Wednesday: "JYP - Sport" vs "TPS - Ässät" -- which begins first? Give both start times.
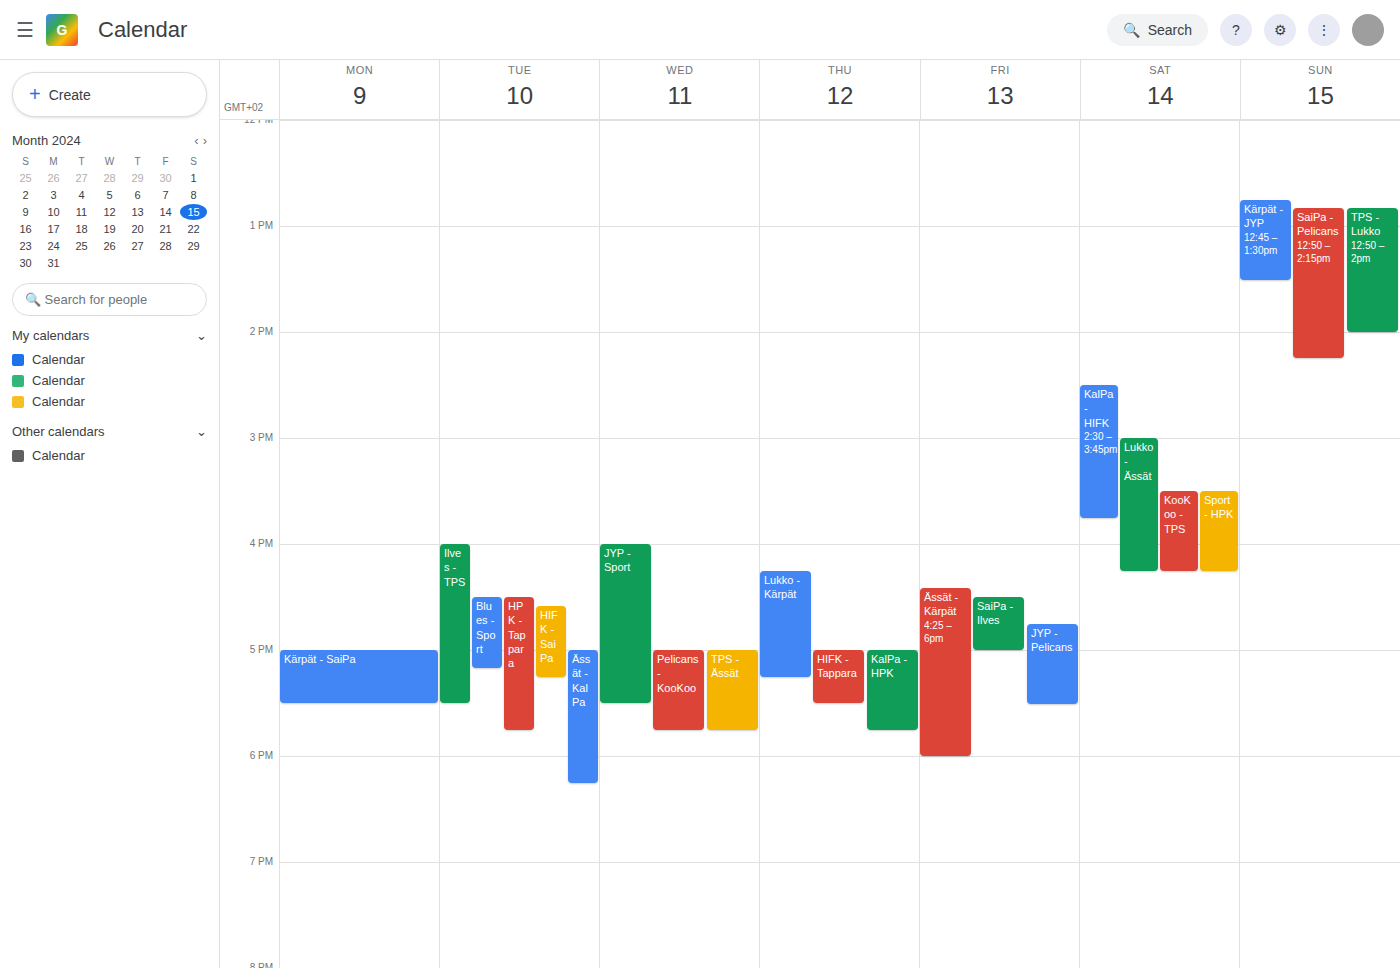
"JYP - Sport" 4:00 PM; "TPS - Ässät" 5:00 PM.